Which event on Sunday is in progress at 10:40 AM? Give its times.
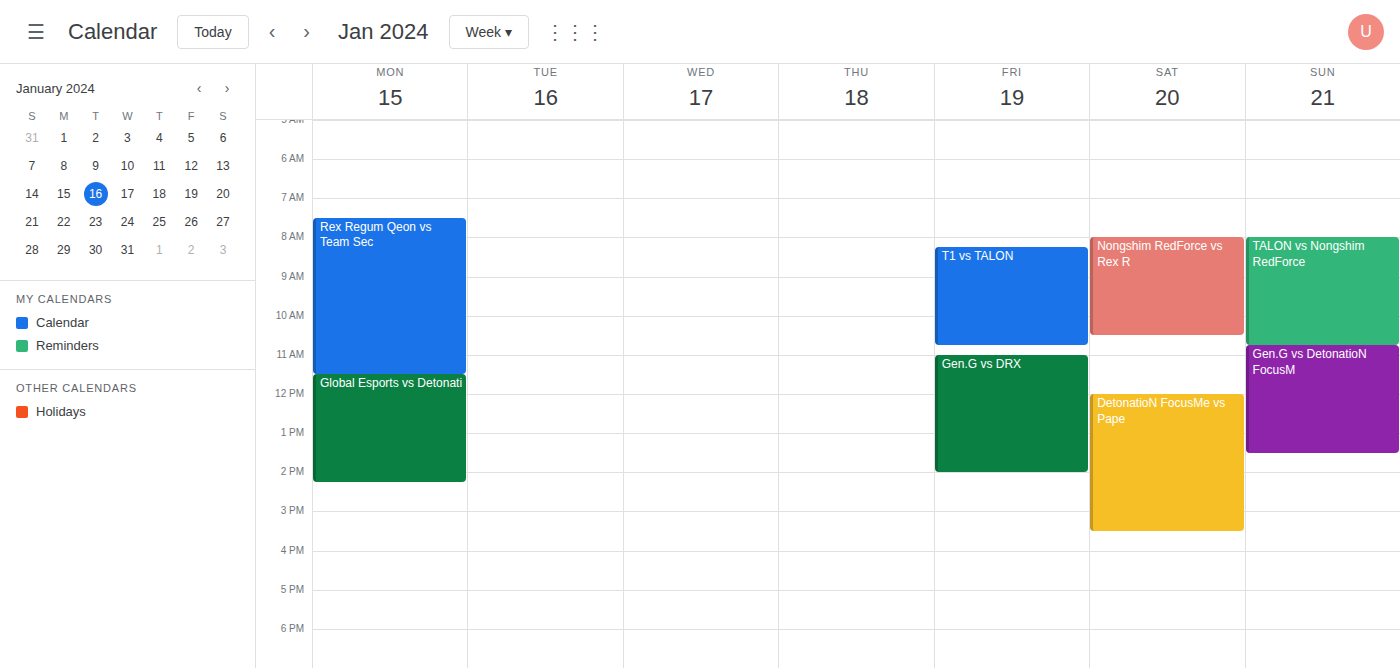
"TALON vs Nongshim RedForce", 8:00 AM to 10:45 AM